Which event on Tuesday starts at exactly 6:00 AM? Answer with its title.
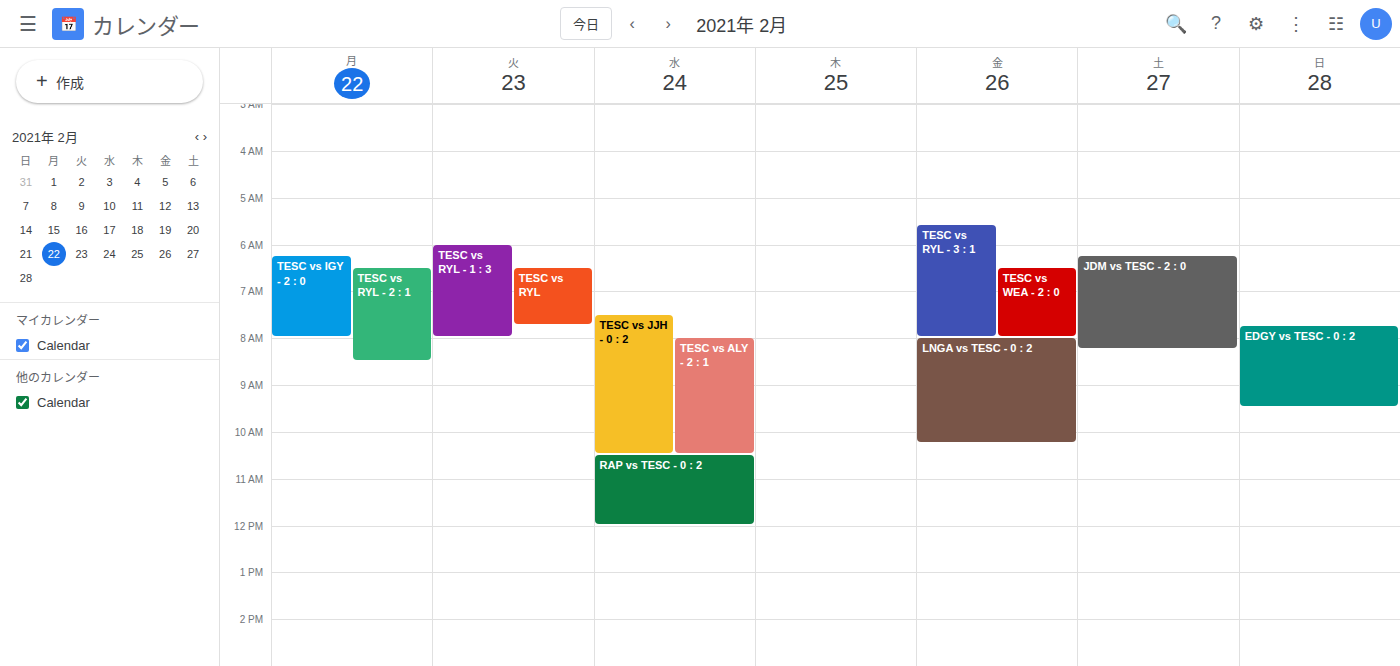
"TESC vs RYL - 1 : 3"